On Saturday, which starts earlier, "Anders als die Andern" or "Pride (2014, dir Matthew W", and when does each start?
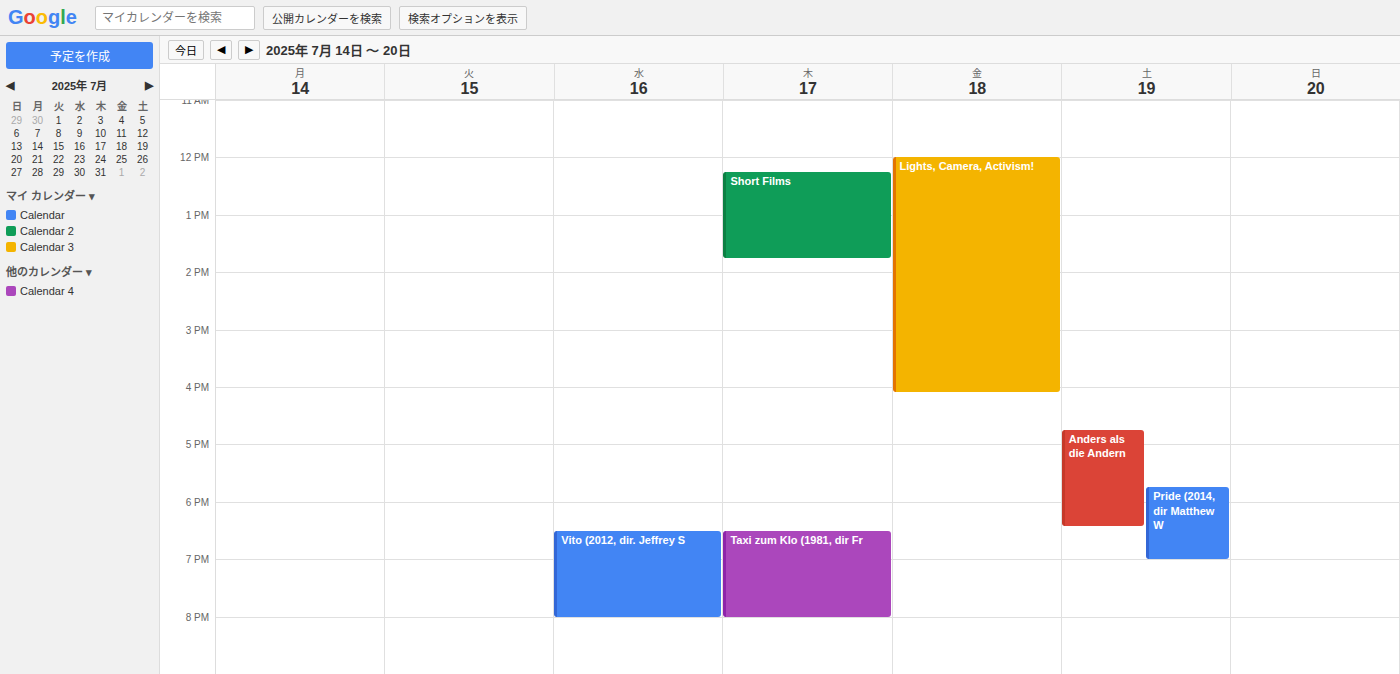
"Anders als die Andern" 4:45 PM; "Pride (2014, dir Matthew W" 5:45 PM.